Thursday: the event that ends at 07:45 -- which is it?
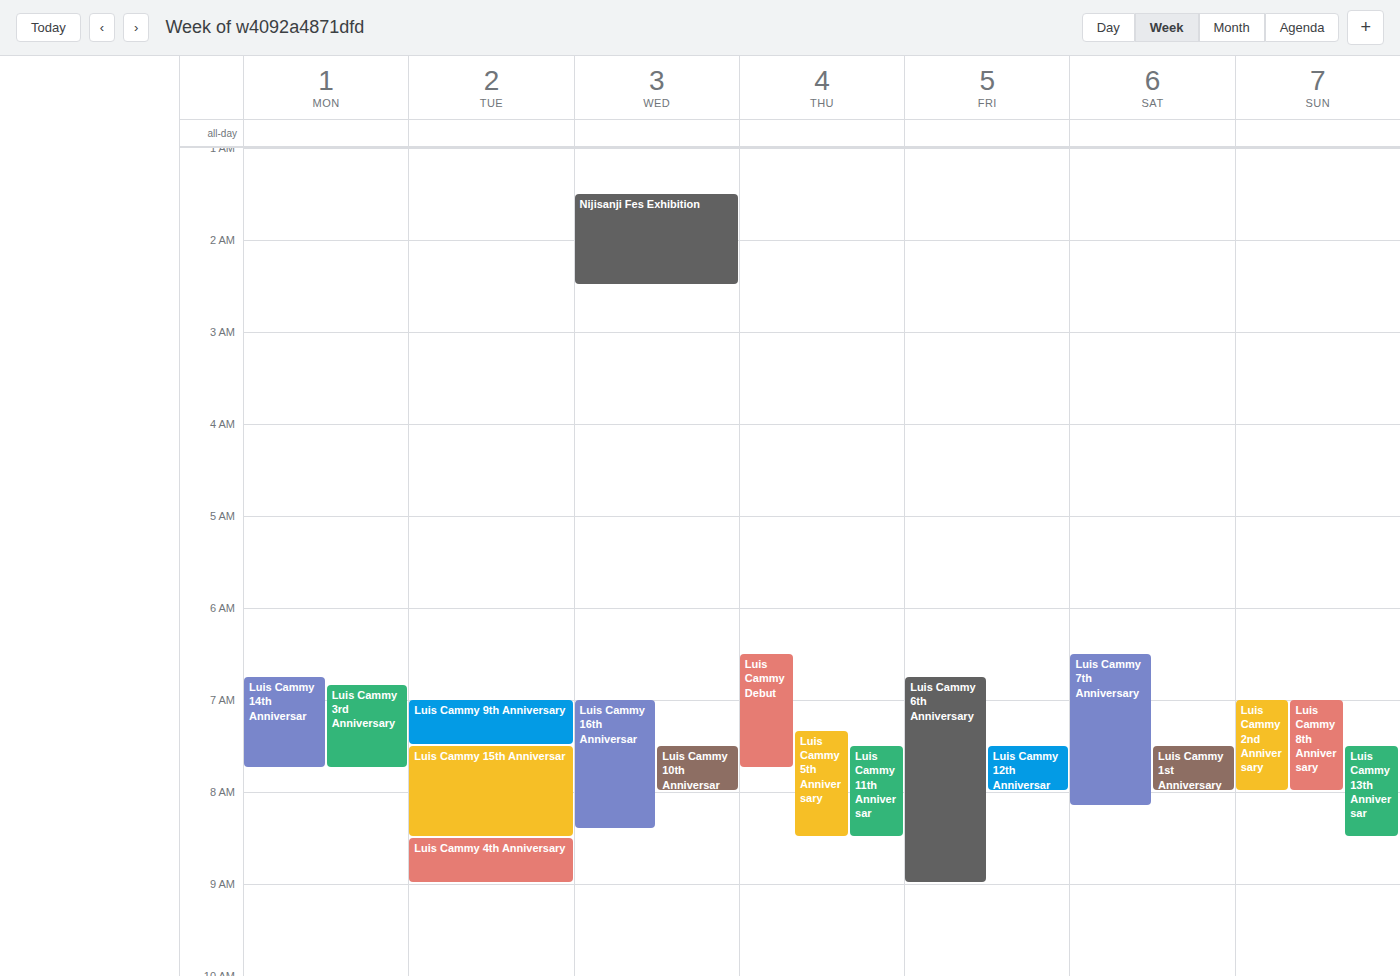
"Luis Cammy Debut"